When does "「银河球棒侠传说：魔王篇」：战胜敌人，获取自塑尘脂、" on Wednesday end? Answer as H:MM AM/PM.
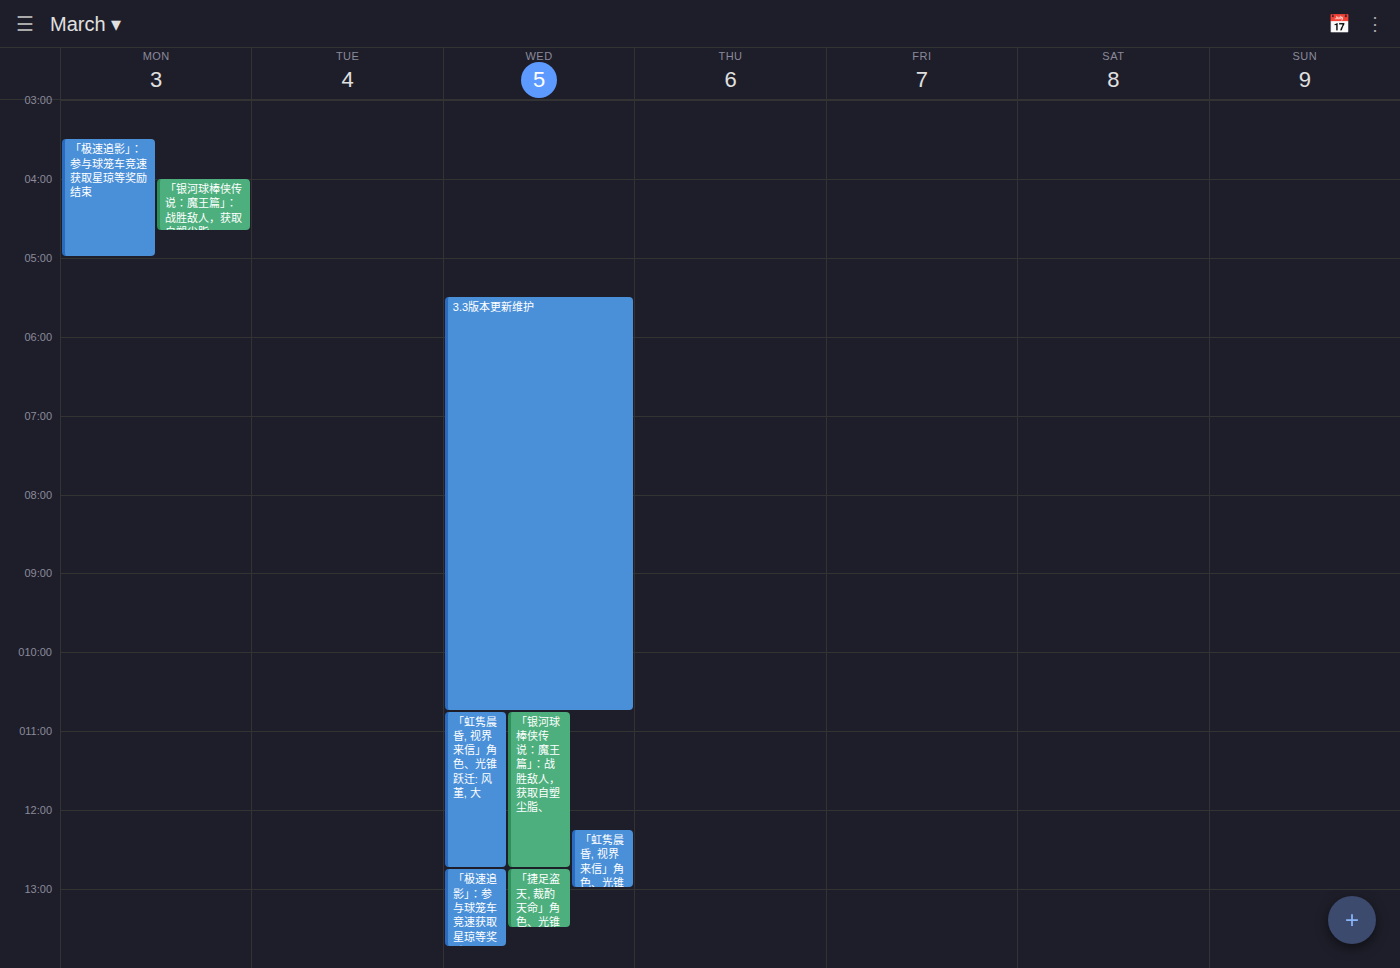
12:45 PM